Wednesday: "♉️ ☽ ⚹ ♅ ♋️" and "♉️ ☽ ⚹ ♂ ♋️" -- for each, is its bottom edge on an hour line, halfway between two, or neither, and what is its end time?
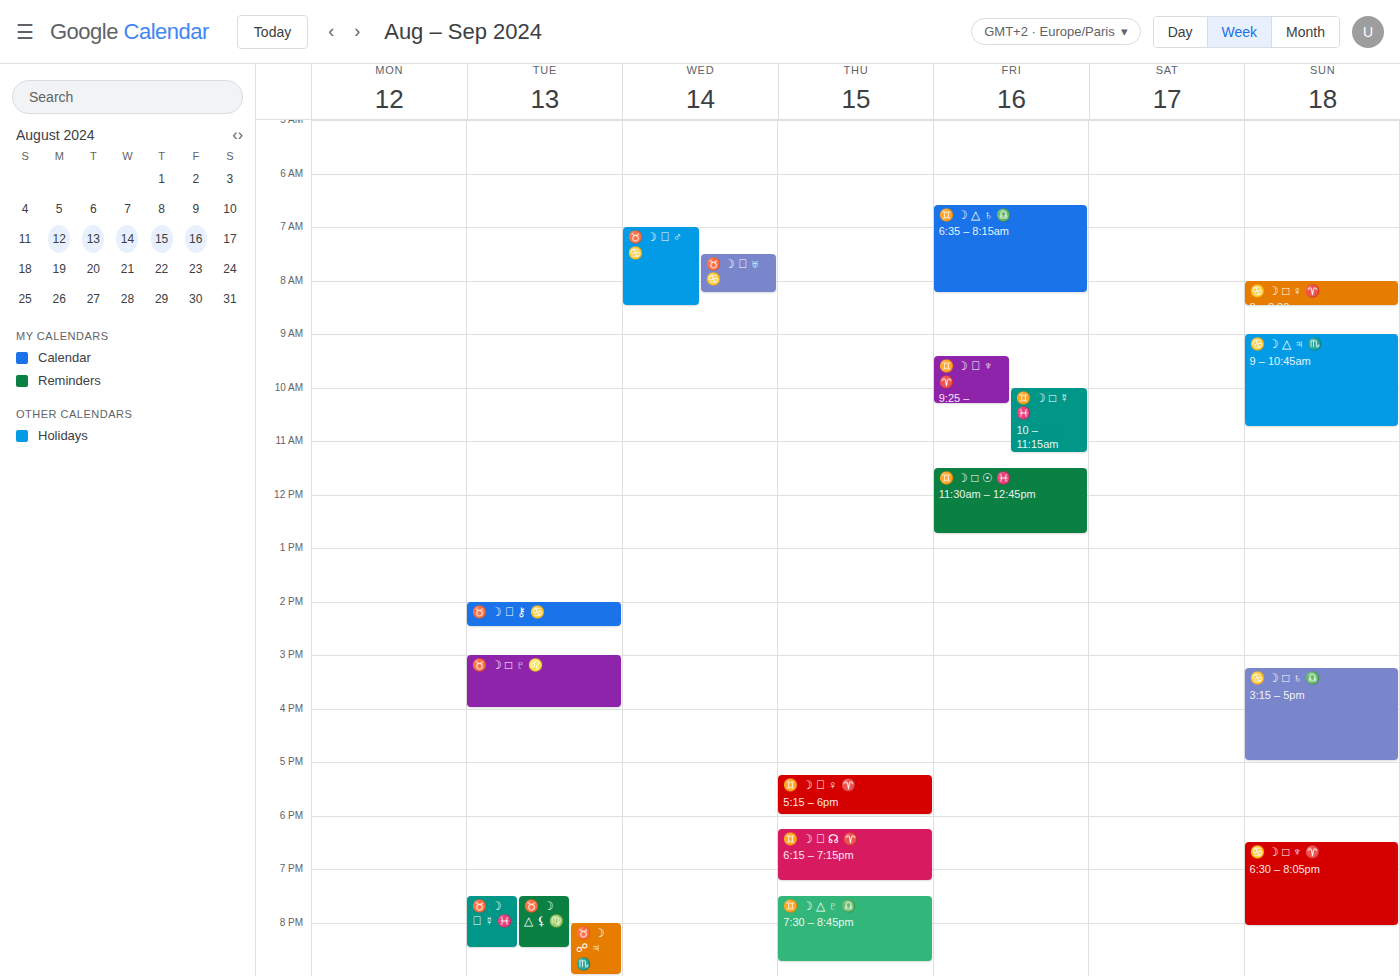
"♉️ ☽ ⚹ ♅ ♋️": 08:15, neither: a quarter of the way from the 08:00 line to the 09:00 line. "♉️ ☽ ⚹ ♂ ♋️": 08:30, halfway between the 08:00 and 09:00 lines.